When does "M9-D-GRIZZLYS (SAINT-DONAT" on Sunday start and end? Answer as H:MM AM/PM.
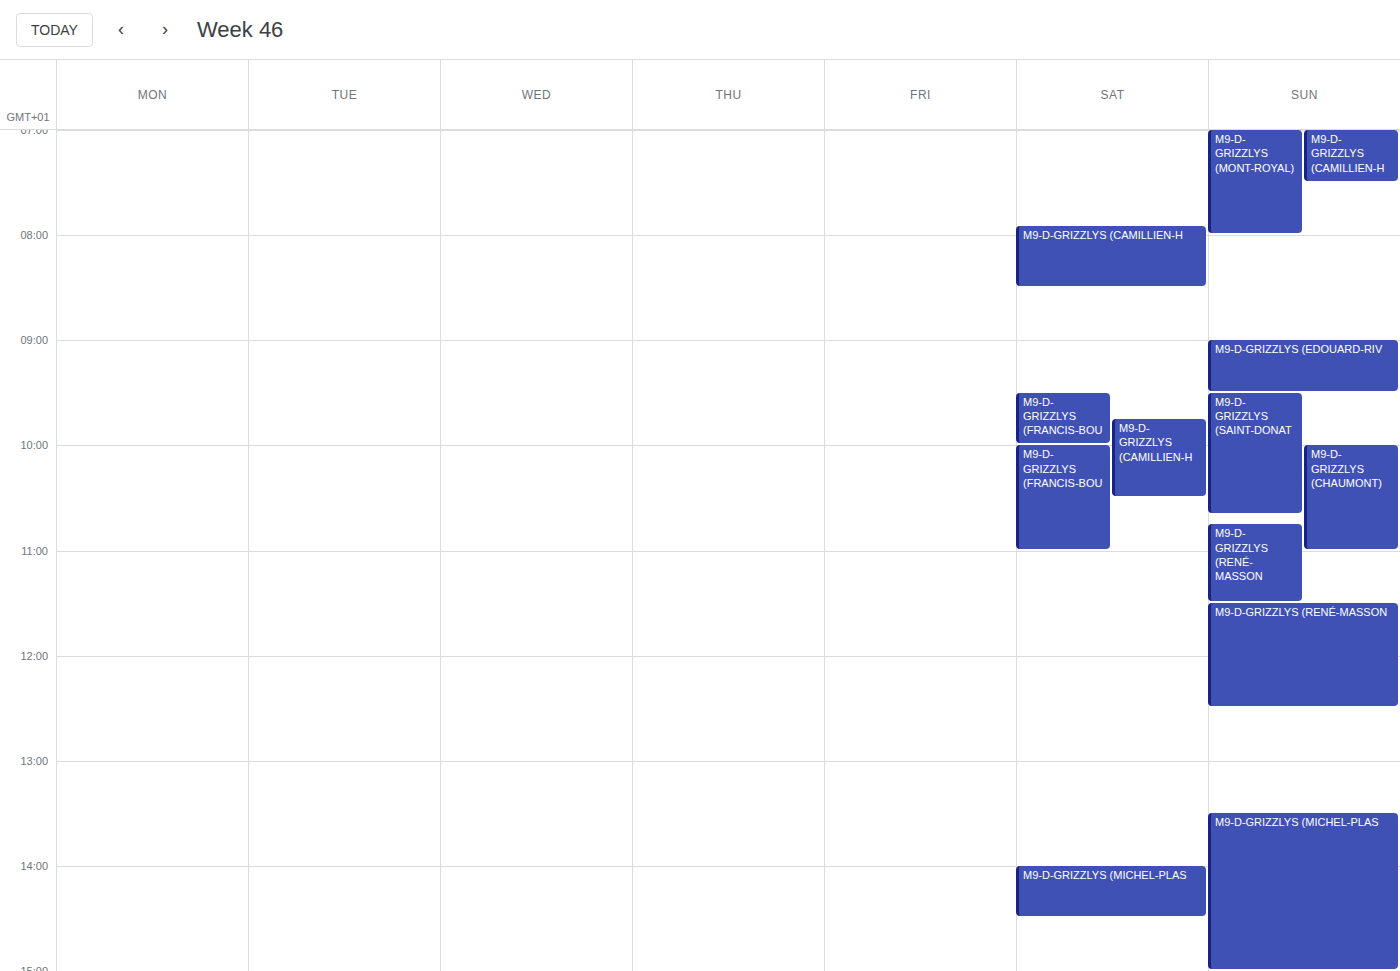
9:30 AM to 10:40 AM